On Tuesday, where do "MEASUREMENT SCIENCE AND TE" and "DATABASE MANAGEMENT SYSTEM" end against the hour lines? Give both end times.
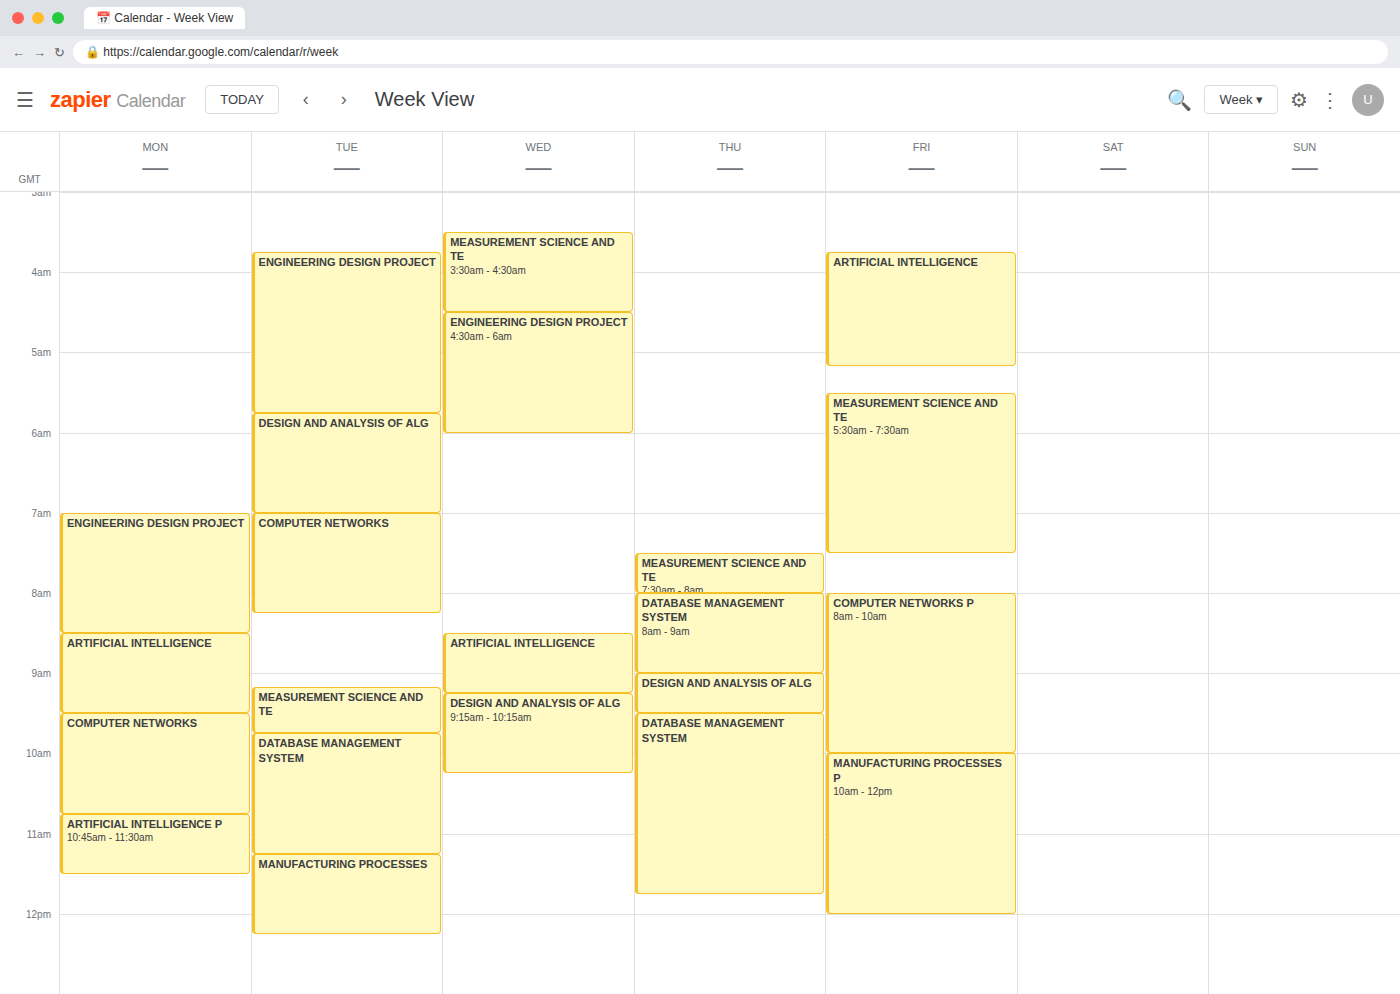
"MEASUREMENT SCIENCE AND TE": 9:45 AM, neither: three quarters of the way from the 9 AM line to the 10 AM line. "DATABASE MANAGEMENT SYSTEM": 11:15 AM, neither: a quarter of the way from the 11 AM line to the 12 PM line.